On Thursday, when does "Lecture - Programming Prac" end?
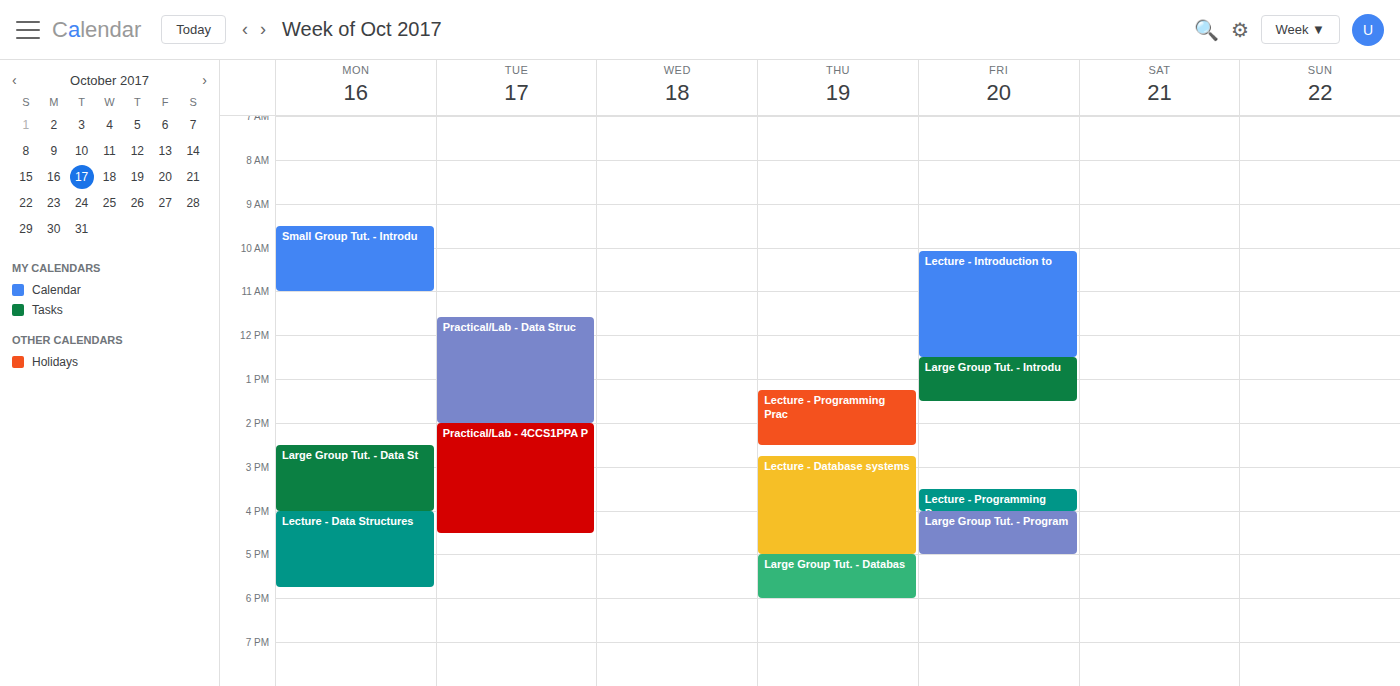
2:30 PM